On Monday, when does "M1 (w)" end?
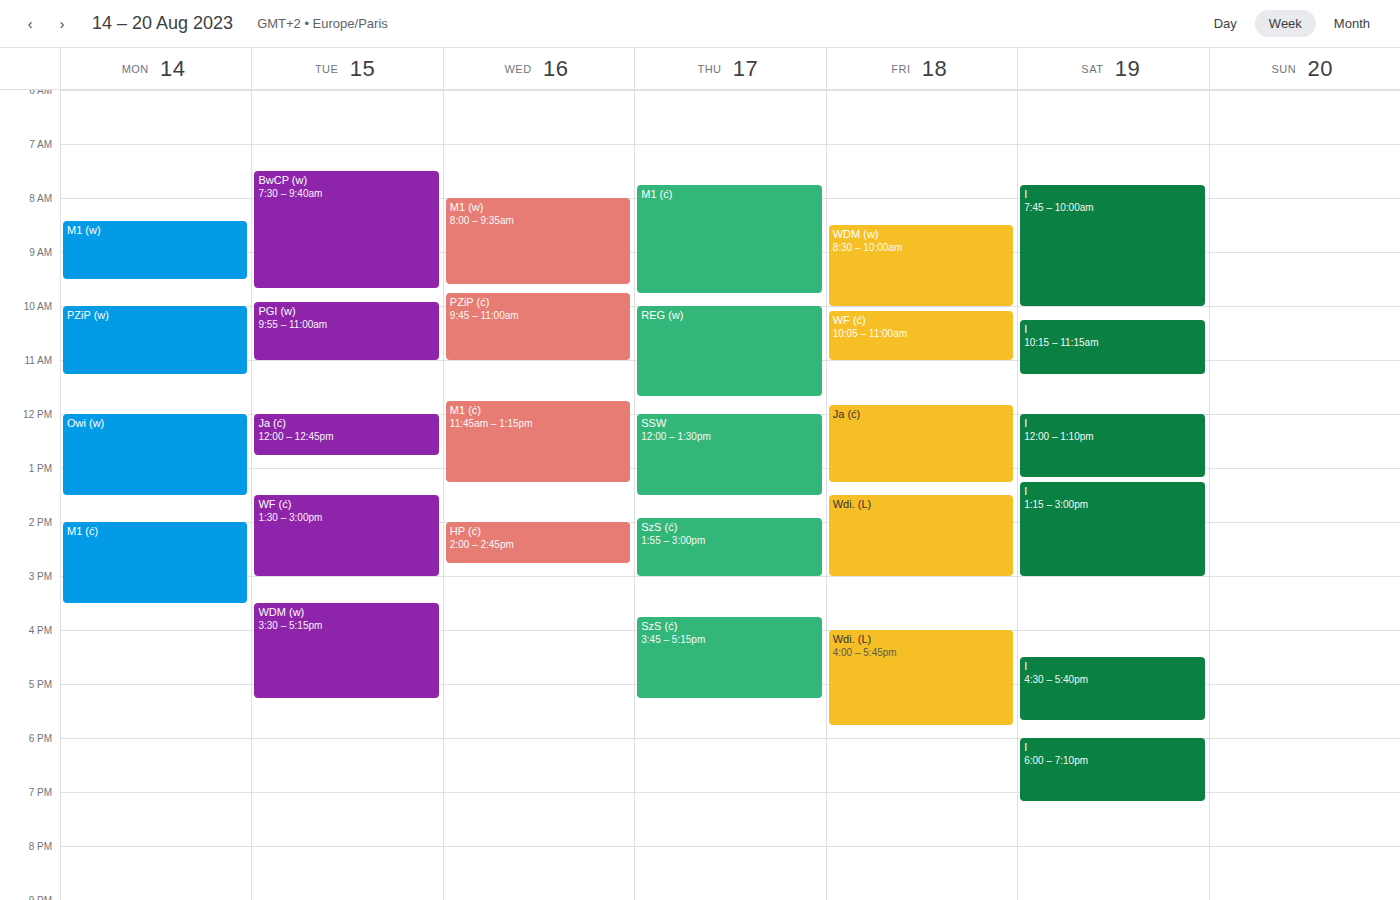
9:30 AM